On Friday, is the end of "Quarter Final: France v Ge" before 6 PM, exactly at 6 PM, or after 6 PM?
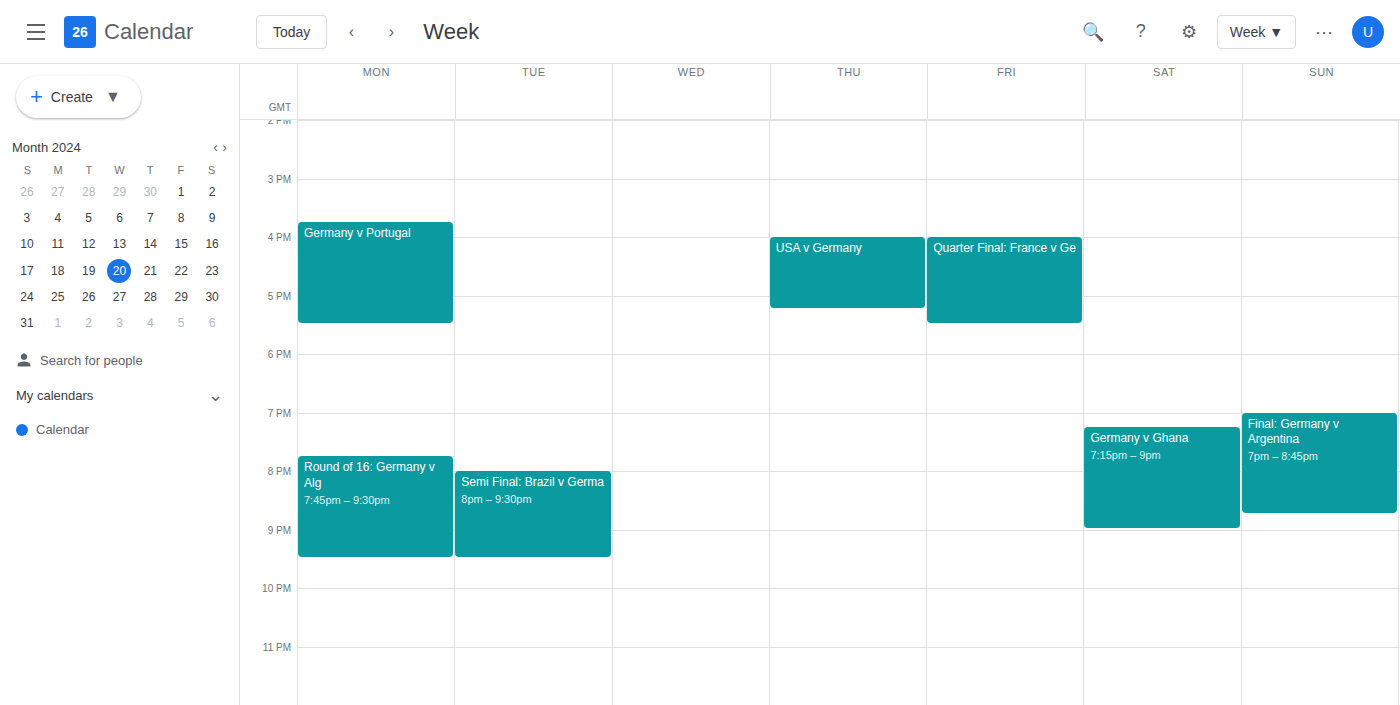
5:30 PM -- before 6 PM, 30 minutes above the 6 PM line.